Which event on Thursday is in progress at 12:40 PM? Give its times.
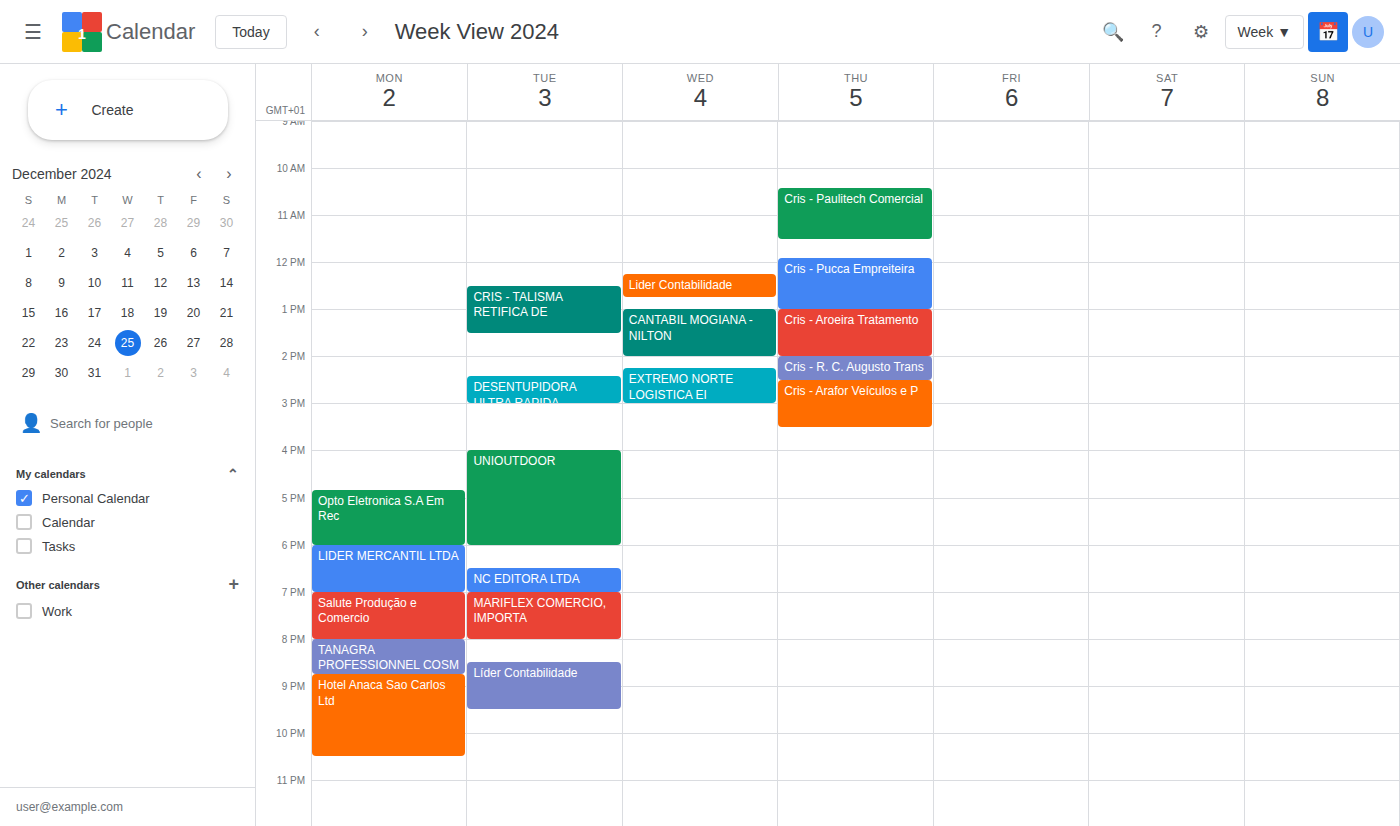
"Cris - Pucca Empreiteira", 11:55 AM to 1:00 PM